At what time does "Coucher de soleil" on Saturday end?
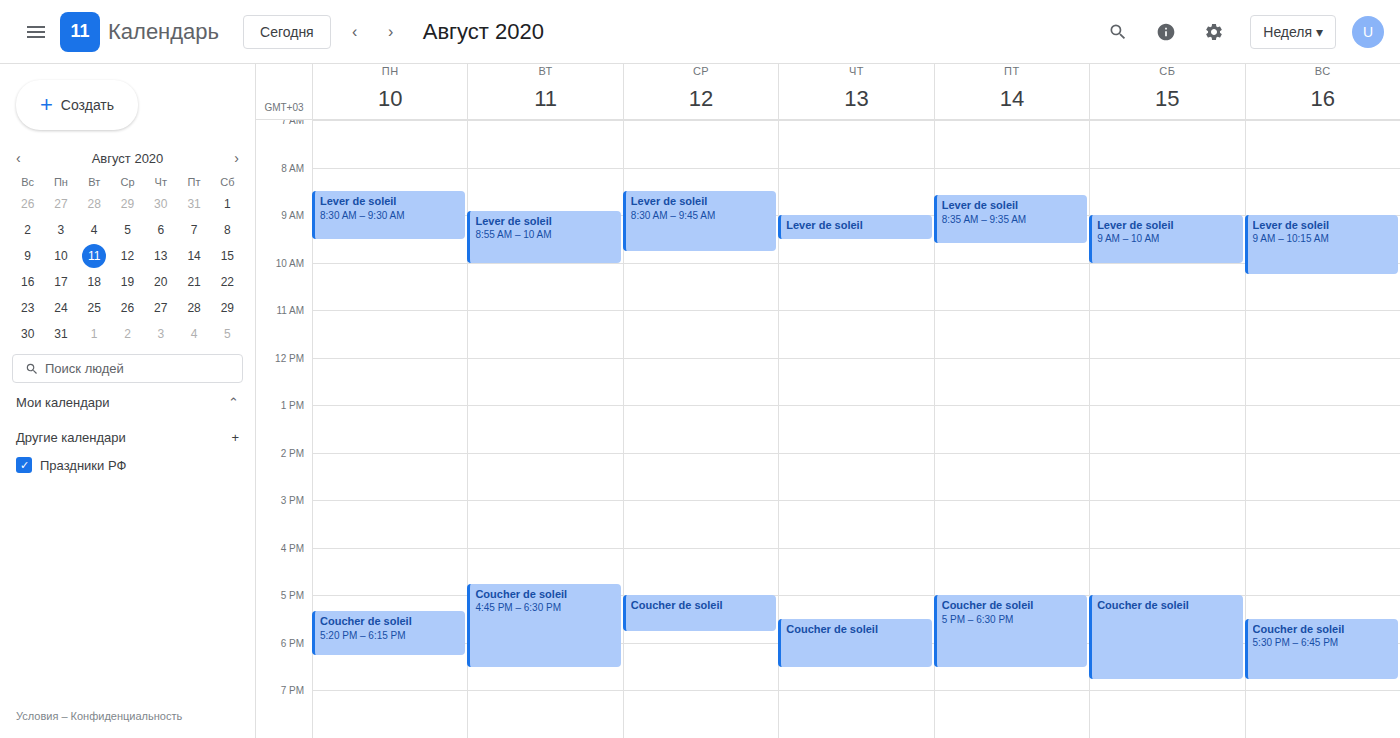
6:45 PM